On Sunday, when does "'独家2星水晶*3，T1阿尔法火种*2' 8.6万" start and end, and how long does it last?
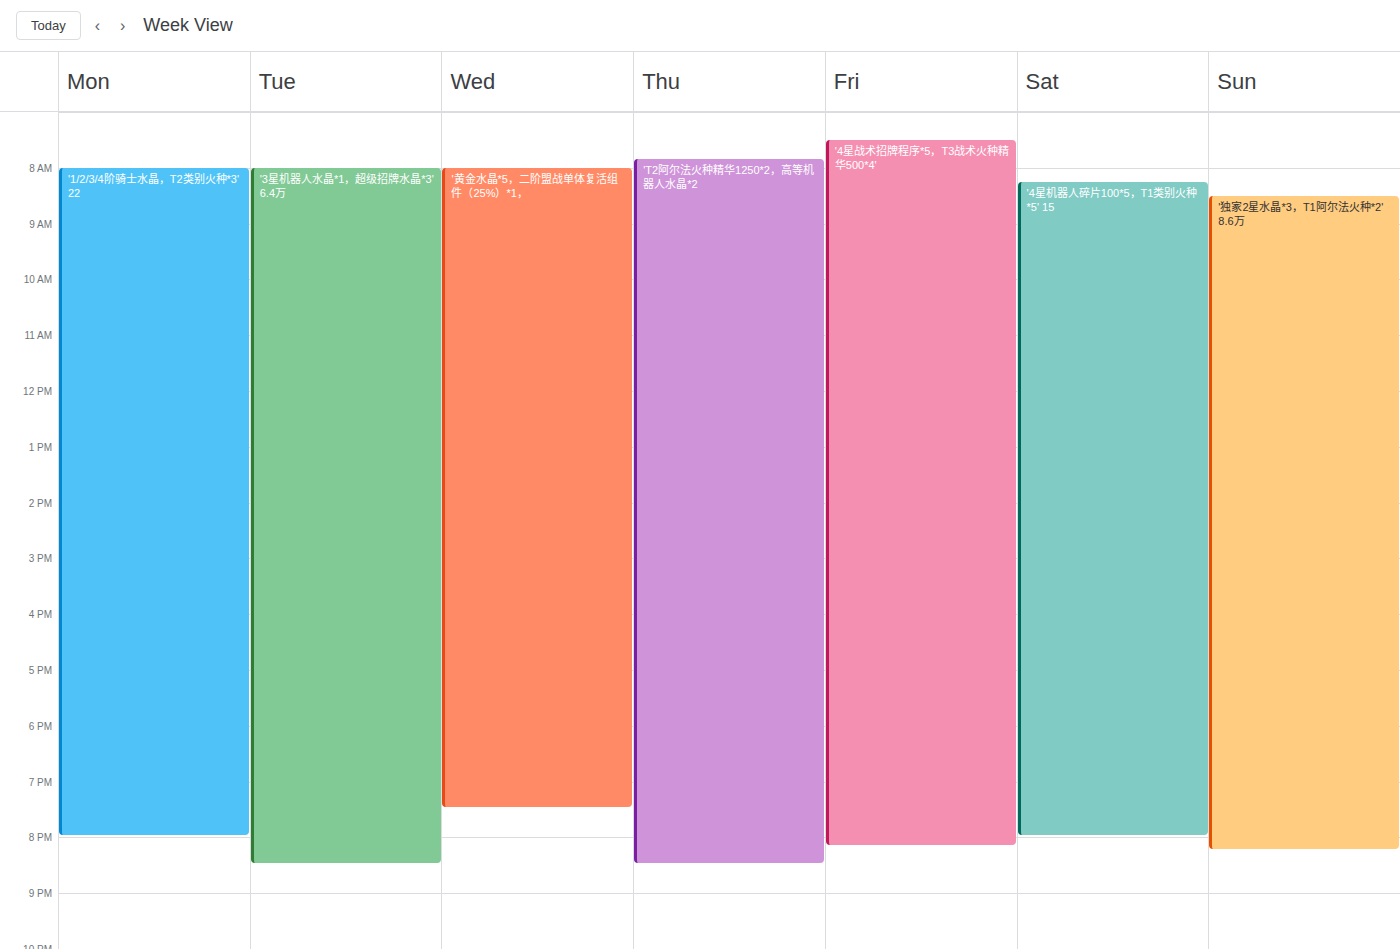
8:30 AM to 8:15 PM, 11 hours 45 minutes